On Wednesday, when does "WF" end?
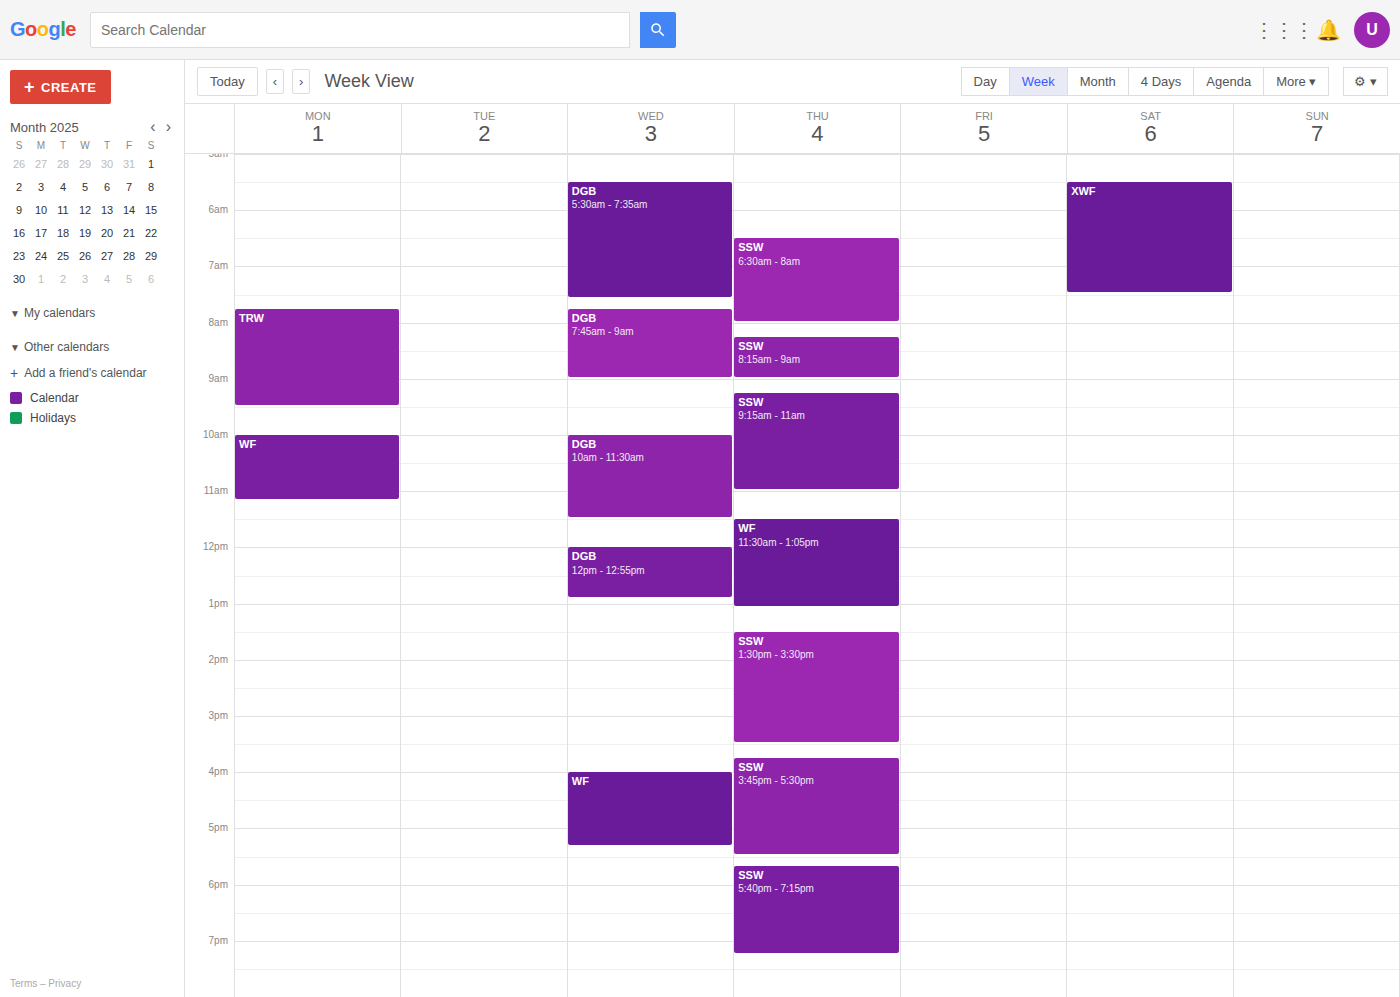
5:20 PM